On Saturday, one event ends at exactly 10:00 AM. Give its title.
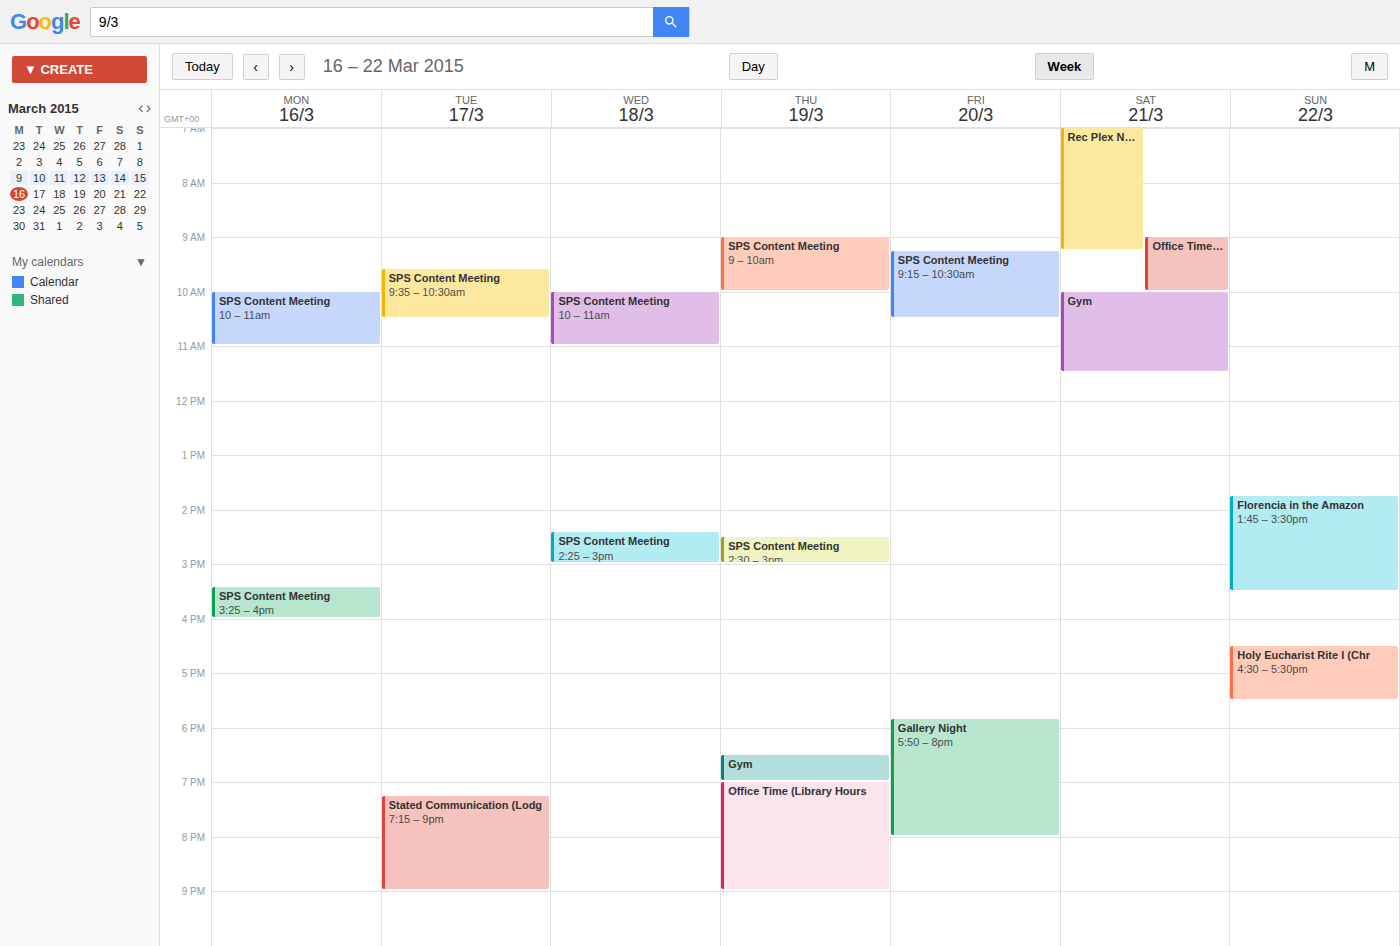
"Office Time (Library Hours"